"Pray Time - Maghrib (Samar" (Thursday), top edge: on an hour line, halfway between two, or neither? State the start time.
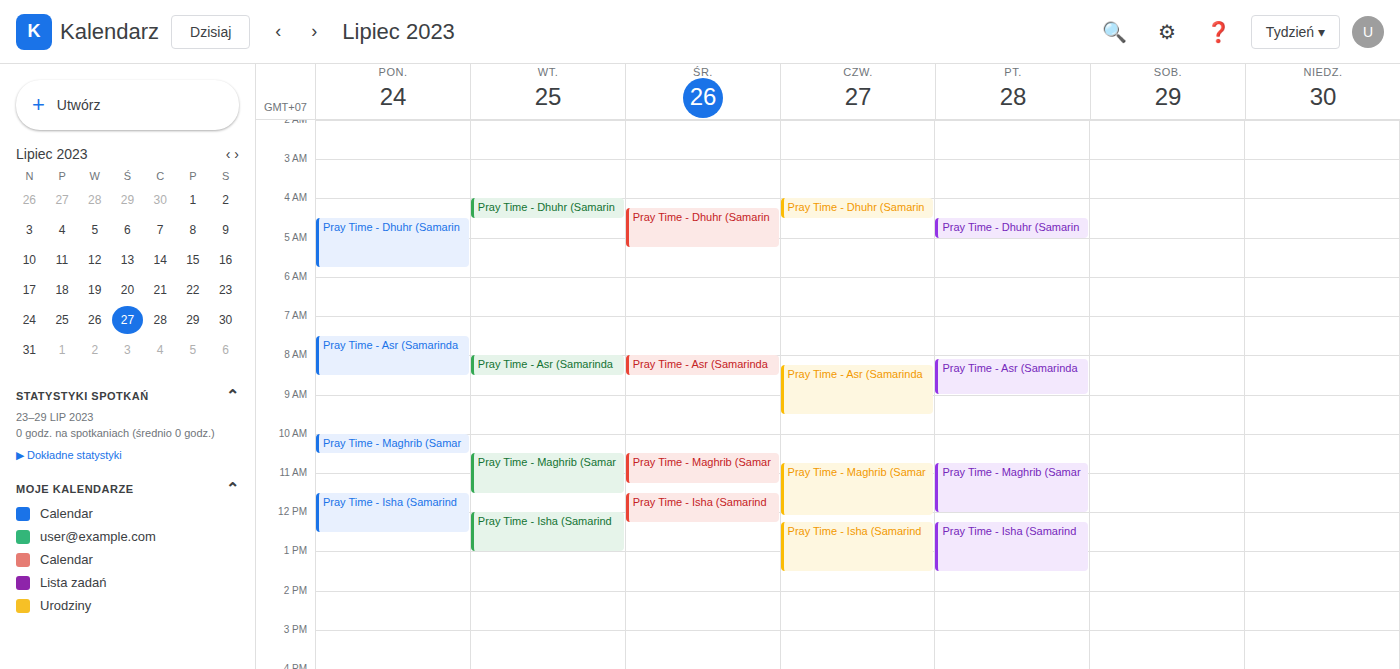
10:45 AM -- neither: three quarters of the way from the 10 AM line to the 11 AM line.